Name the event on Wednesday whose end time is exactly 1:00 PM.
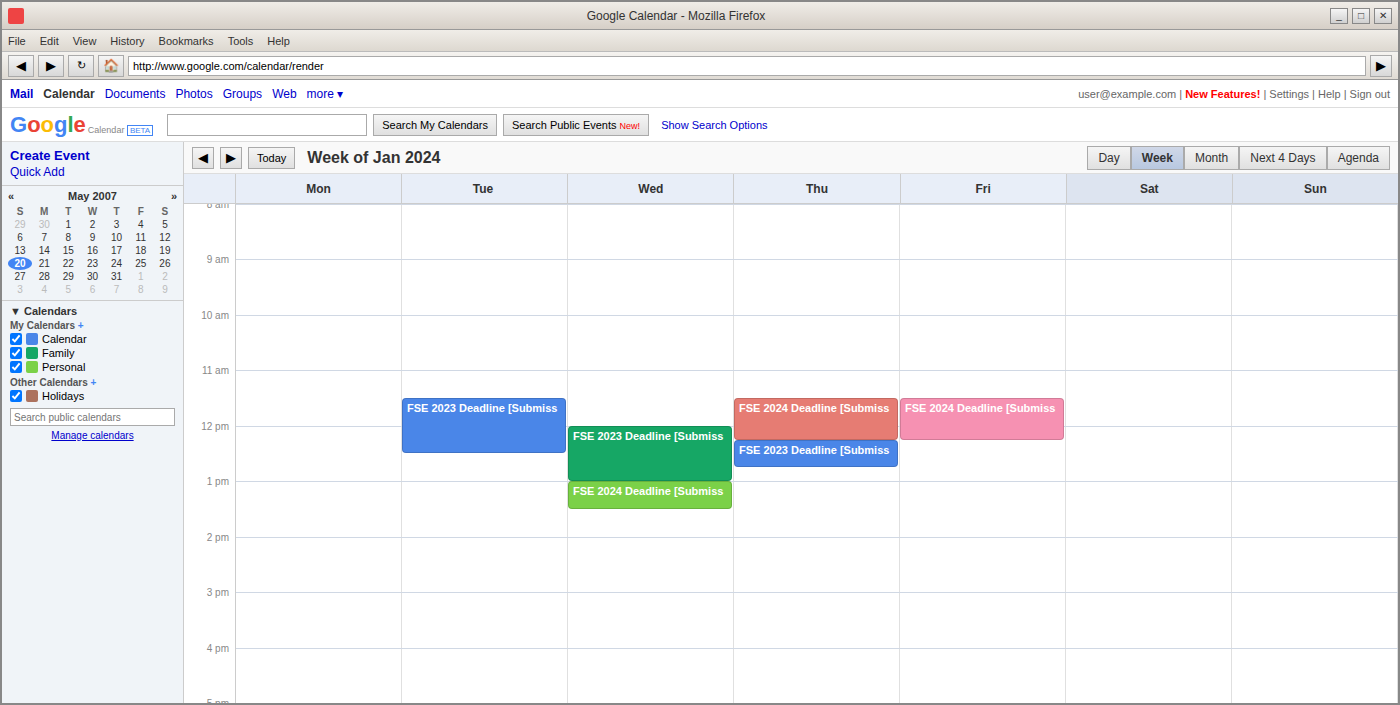
"FSE 2023 Deadline [Submiss"